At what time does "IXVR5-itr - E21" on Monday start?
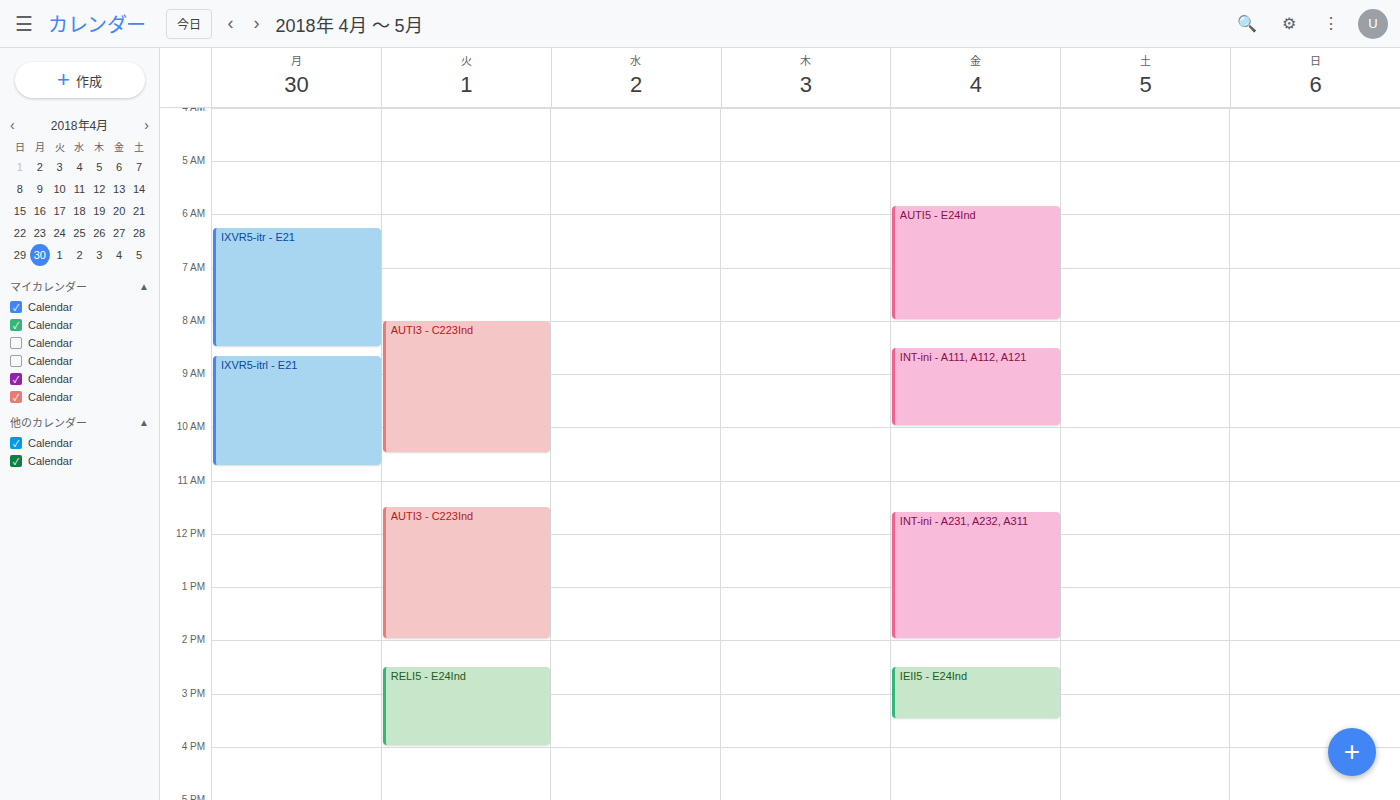
6:15 AM